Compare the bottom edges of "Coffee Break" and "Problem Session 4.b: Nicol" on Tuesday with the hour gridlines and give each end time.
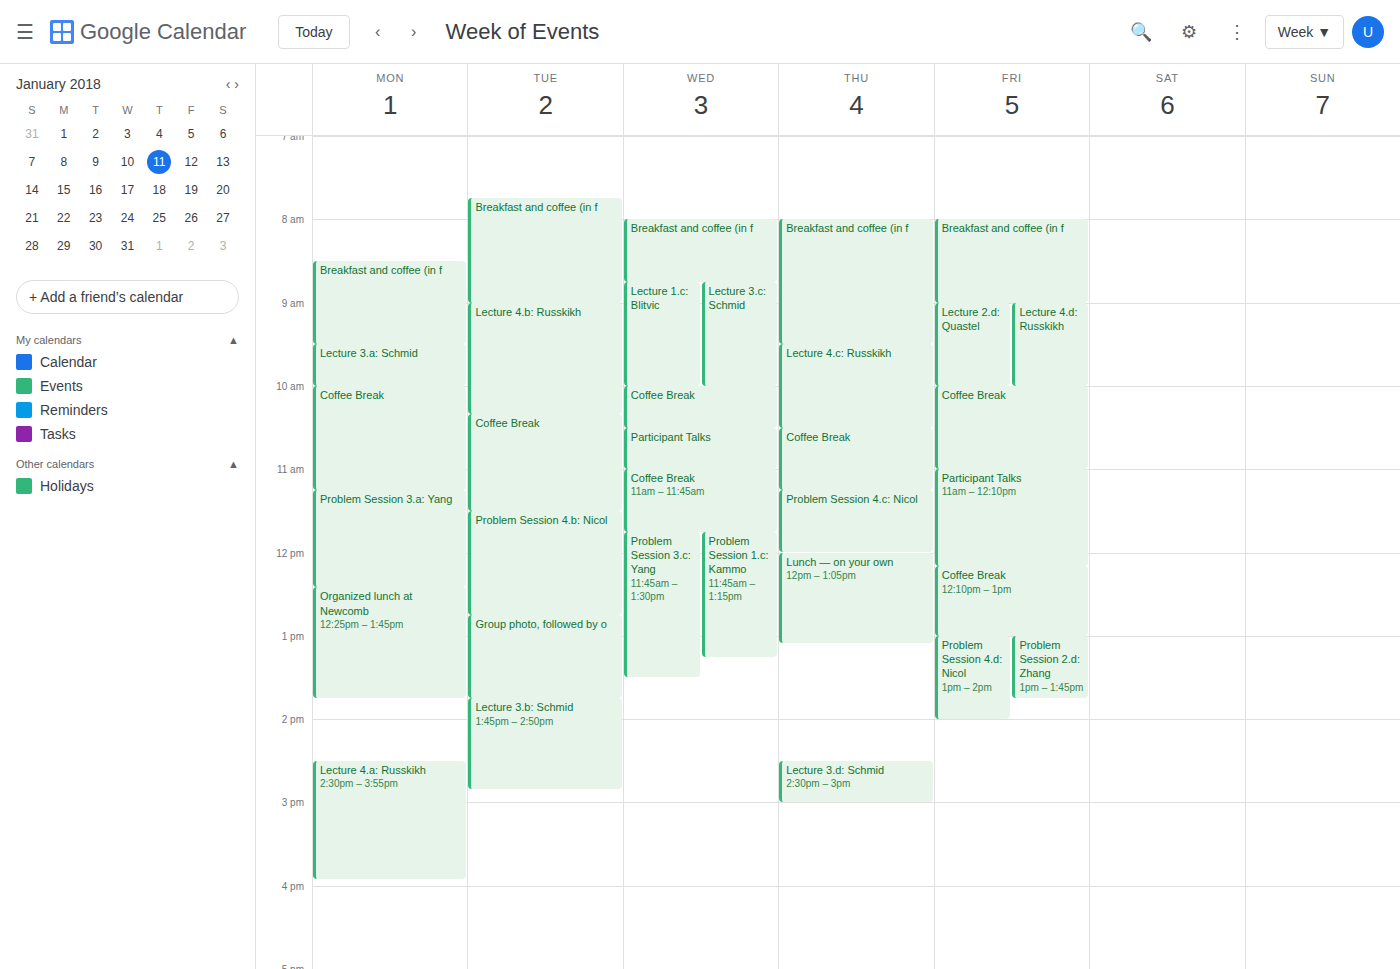
"Coffee Break": 11:30 AM, halfway between the 11 AM and 12 PM lines. "Problem Session 4.b: Nicol": 12:45 PM, neither: three quarters of the way from the 12 PM line to the 1 PM line.